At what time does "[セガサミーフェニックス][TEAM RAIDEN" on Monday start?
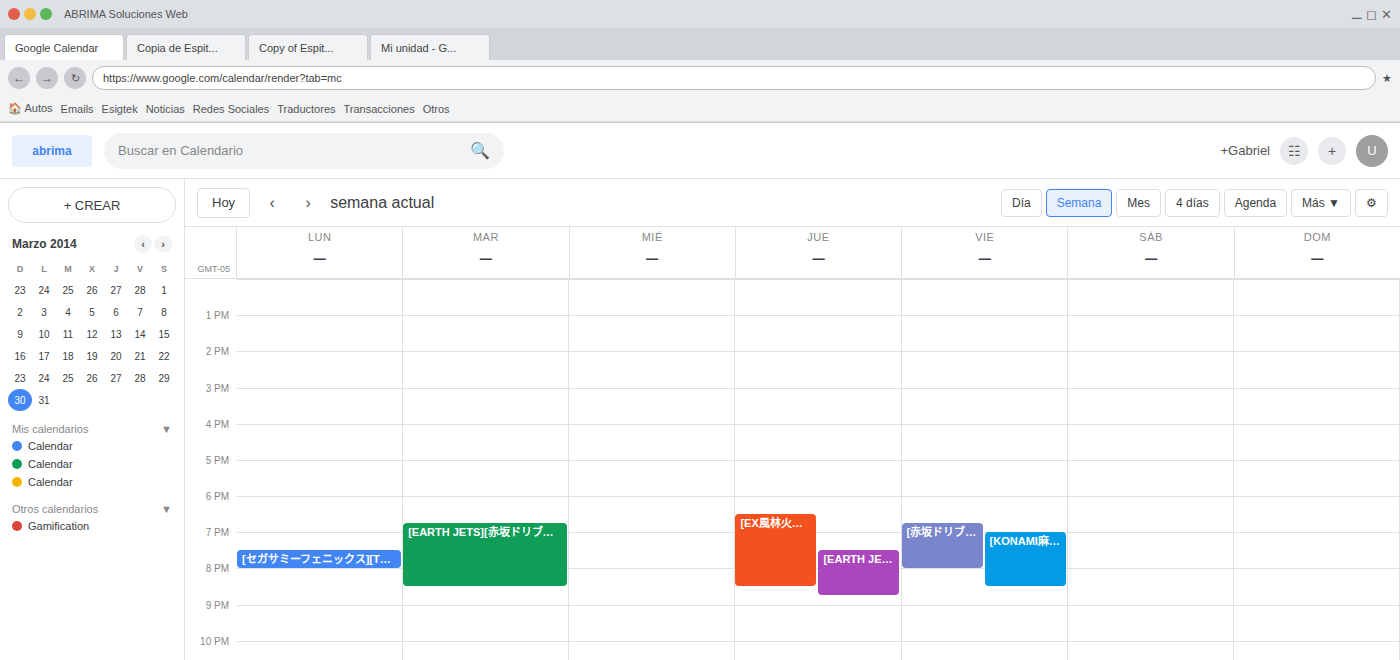
7:30 PM